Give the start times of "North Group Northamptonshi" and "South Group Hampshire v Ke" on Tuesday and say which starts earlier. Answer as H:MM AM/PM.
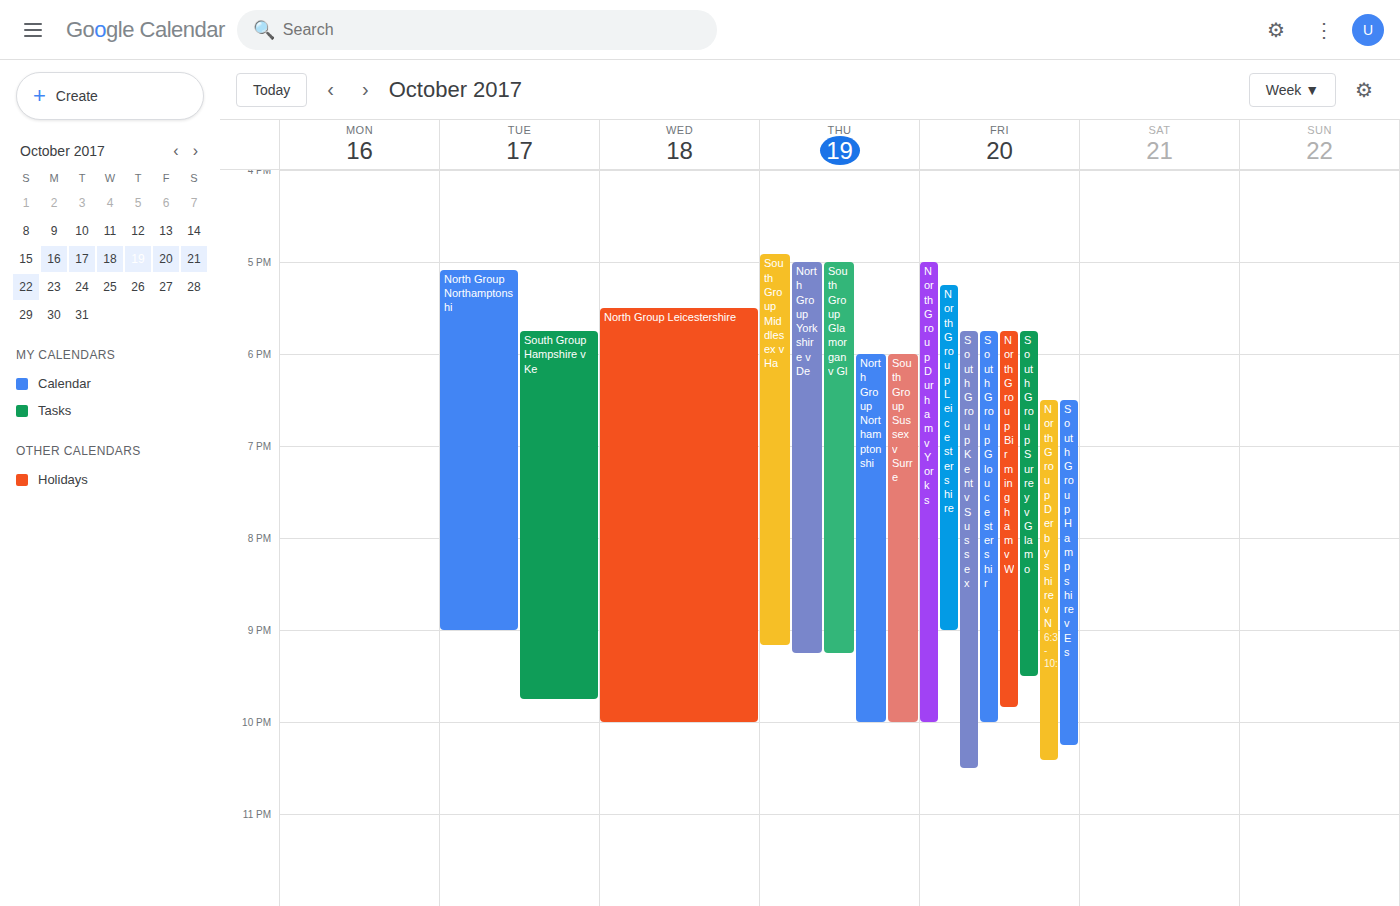
"North Group Northamptonshi" 5:05 PM; "South Group Hampshire v Ke" 5:45 PM.